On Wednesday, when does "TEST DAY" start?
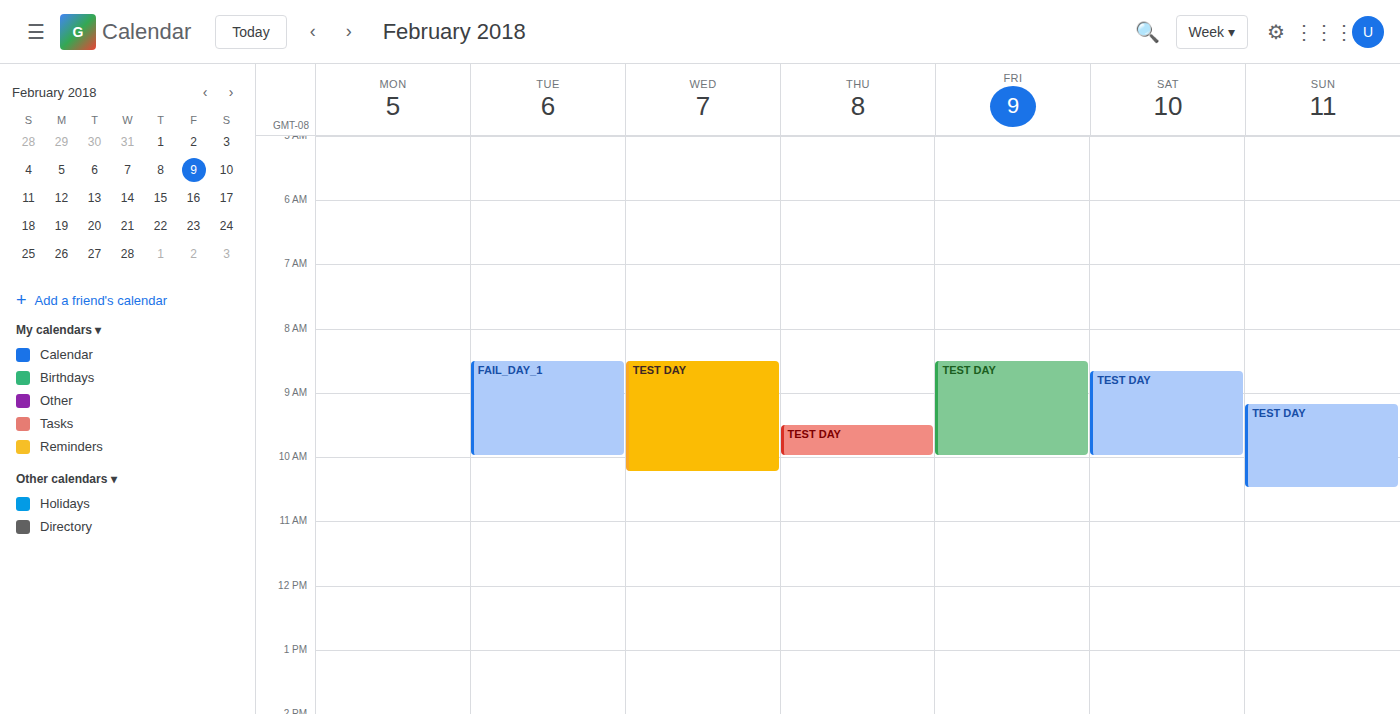
8:30 AM